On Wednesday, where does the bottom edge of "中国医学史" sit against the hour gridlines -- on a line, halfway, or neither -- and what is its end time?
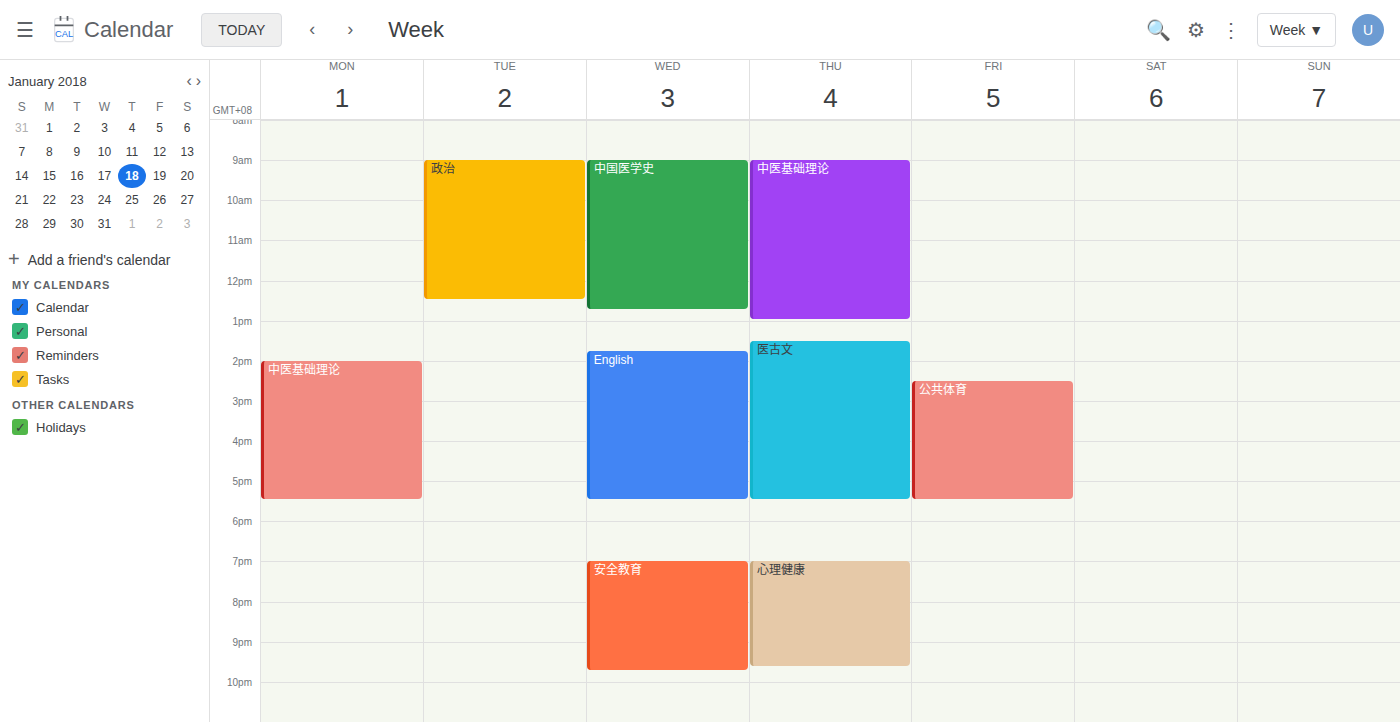
12:45 PM -- neither: three quarters of the way from the 12 PM line to the 1 PM line.